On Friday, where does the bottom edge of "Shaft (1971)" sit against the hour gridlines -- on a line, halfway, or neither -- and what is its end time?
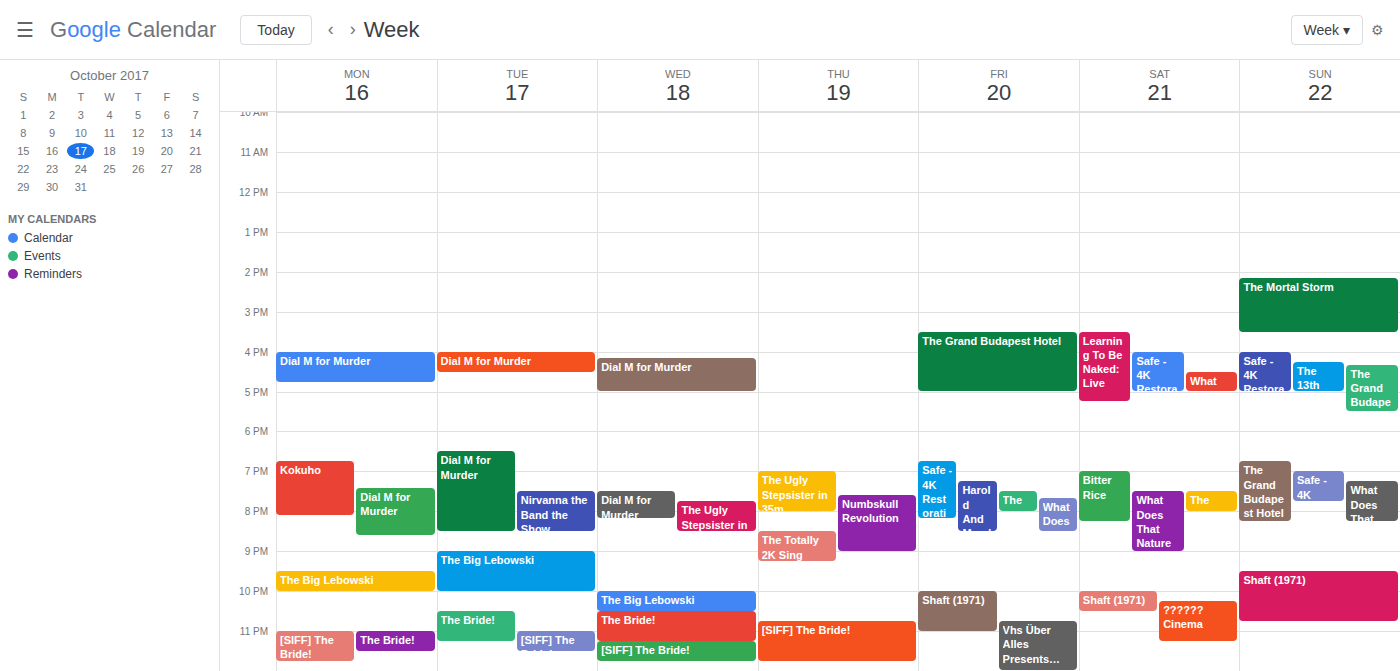
23:00 -- exactly on the 23:00 line.